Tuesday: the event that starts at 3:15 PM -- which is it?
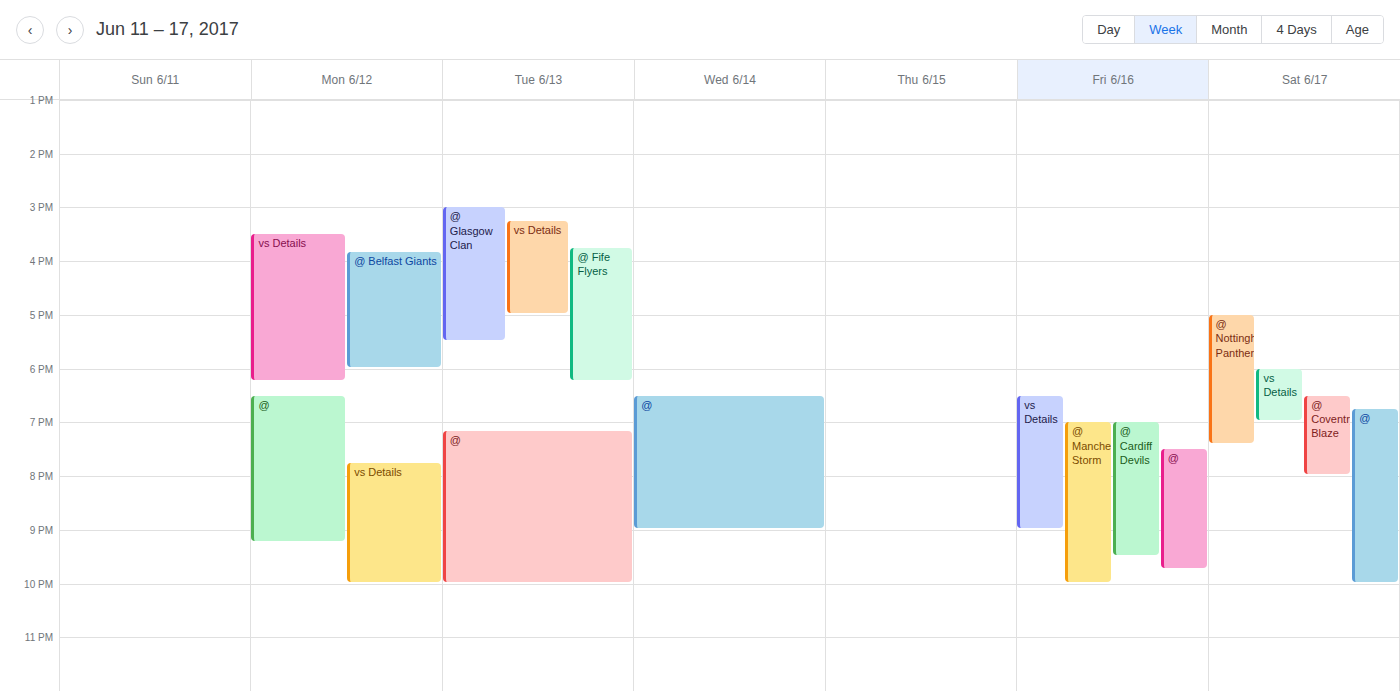
"vs Details"